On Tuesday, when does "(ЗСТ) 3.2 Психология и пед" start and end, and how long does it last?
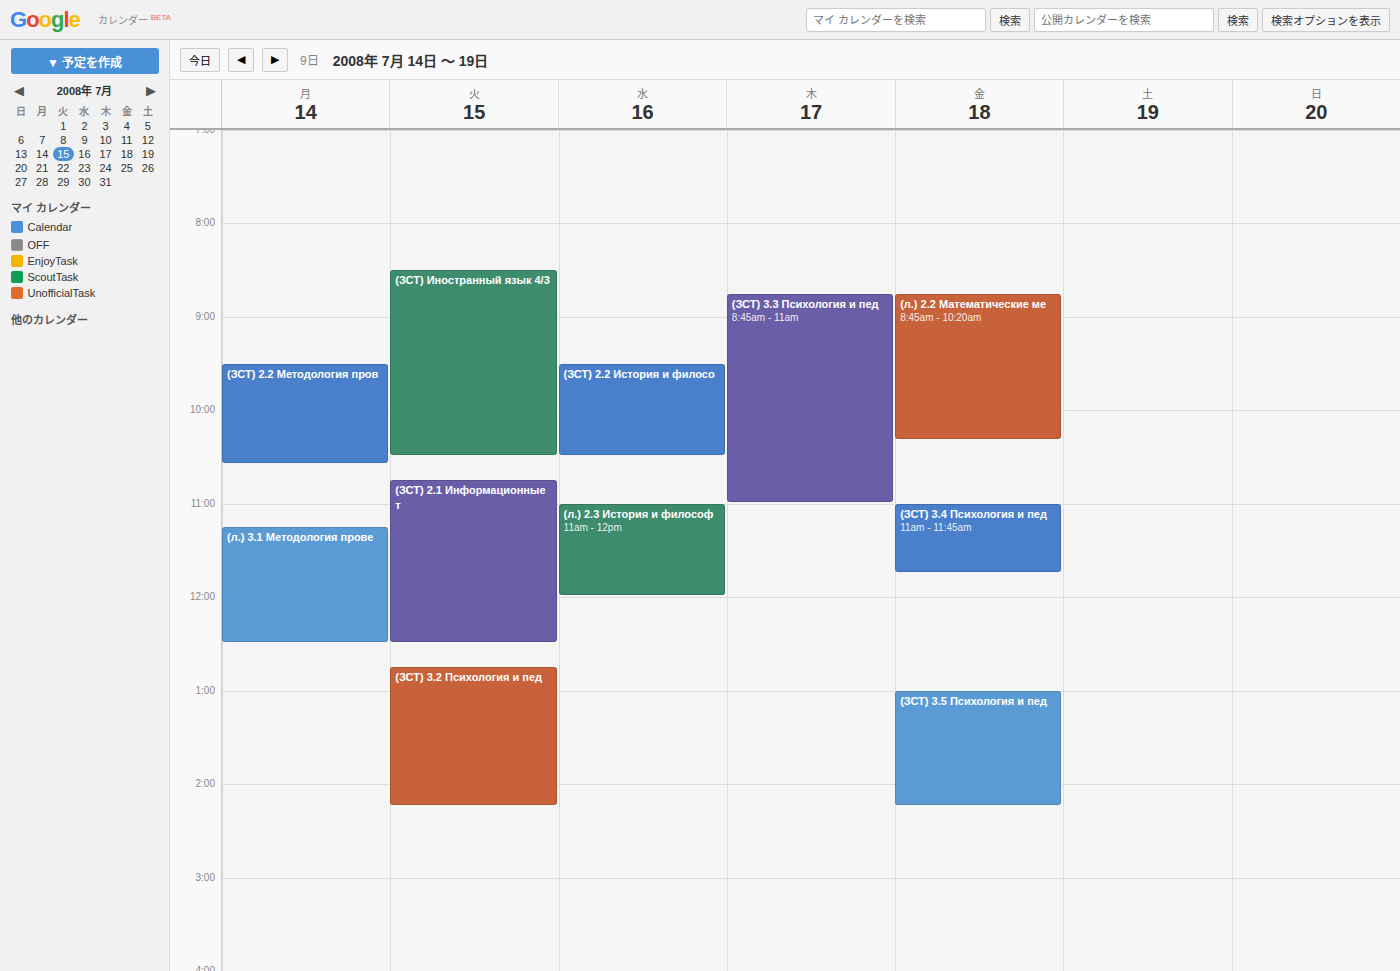
12:45 PM to 2:15 PM, 1 hour 30 minutes